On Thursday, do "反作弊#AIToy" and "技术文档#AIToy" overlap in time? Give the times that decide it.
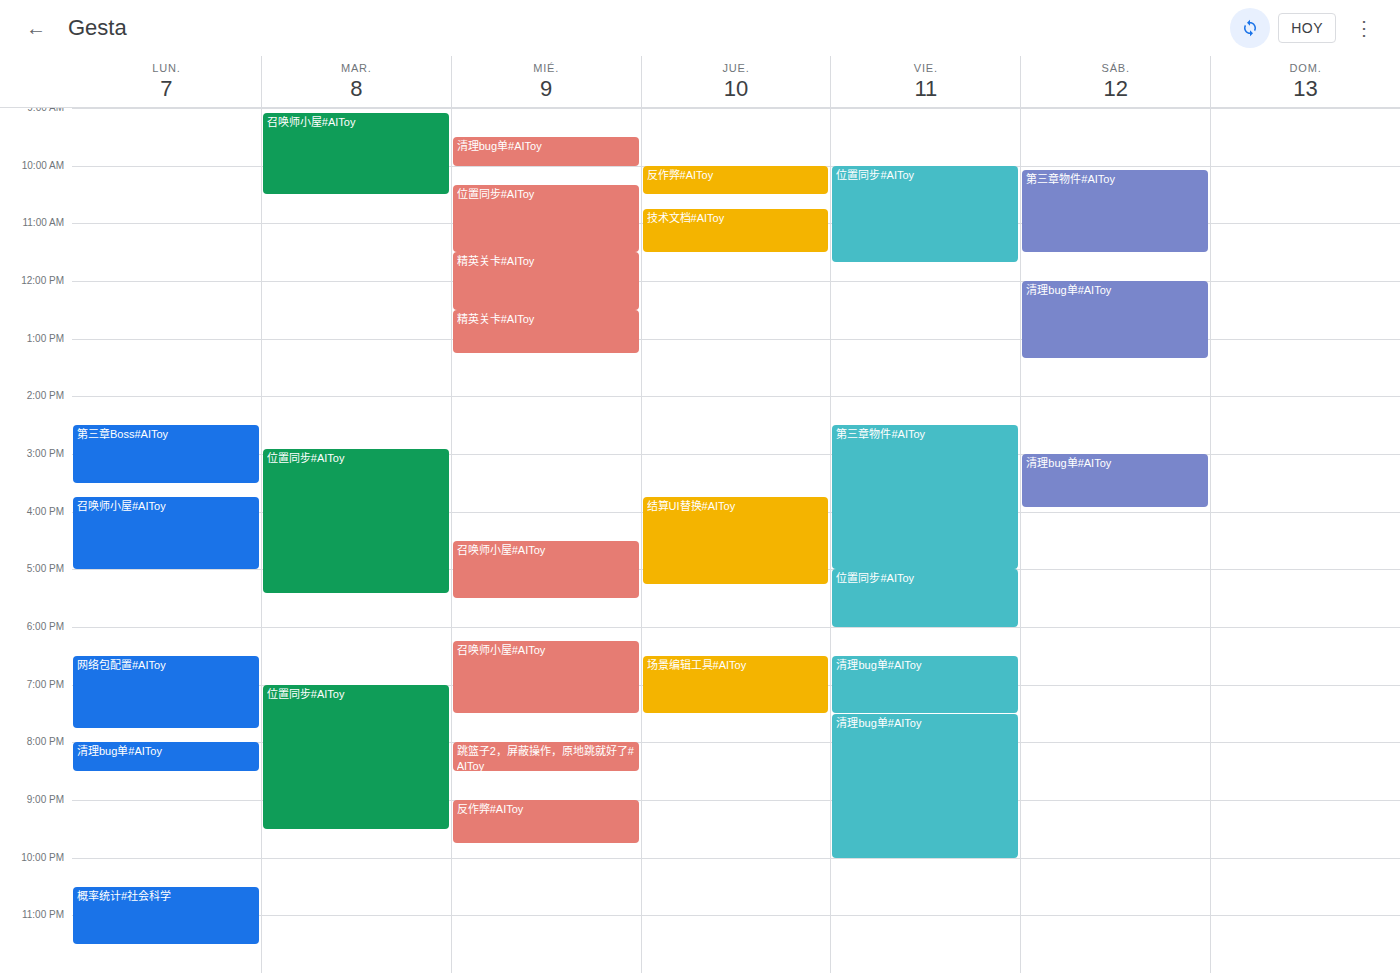
"反作弊#AIToy" ends at 10:30 AM and "技术文档#AIToy" starts at 10:45 AM -- no overlap.